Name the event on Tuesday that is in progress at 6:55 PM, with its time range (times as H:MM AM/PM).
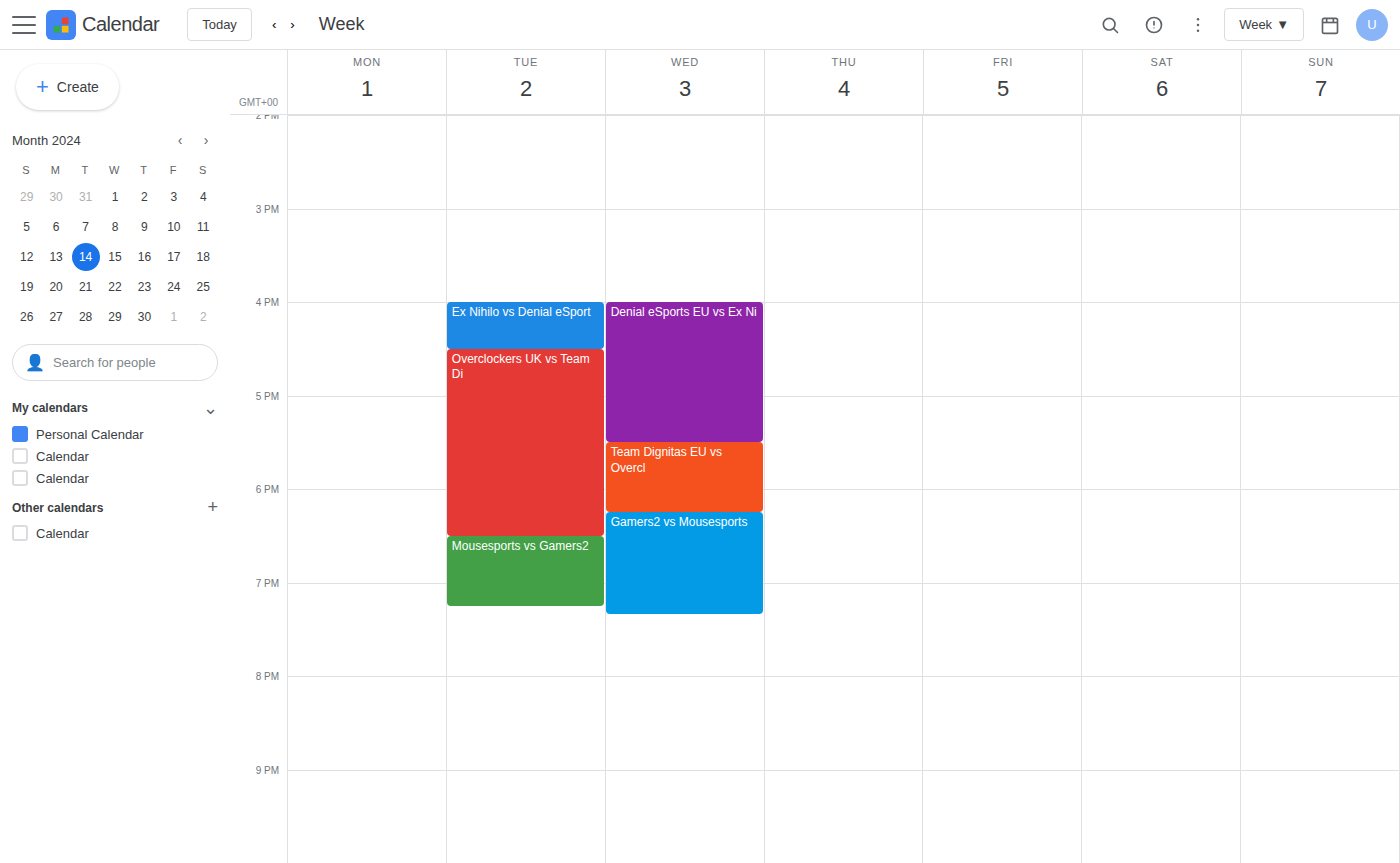
"Mousesports vs Gamers2", 6:30 PM to 7:15 PM